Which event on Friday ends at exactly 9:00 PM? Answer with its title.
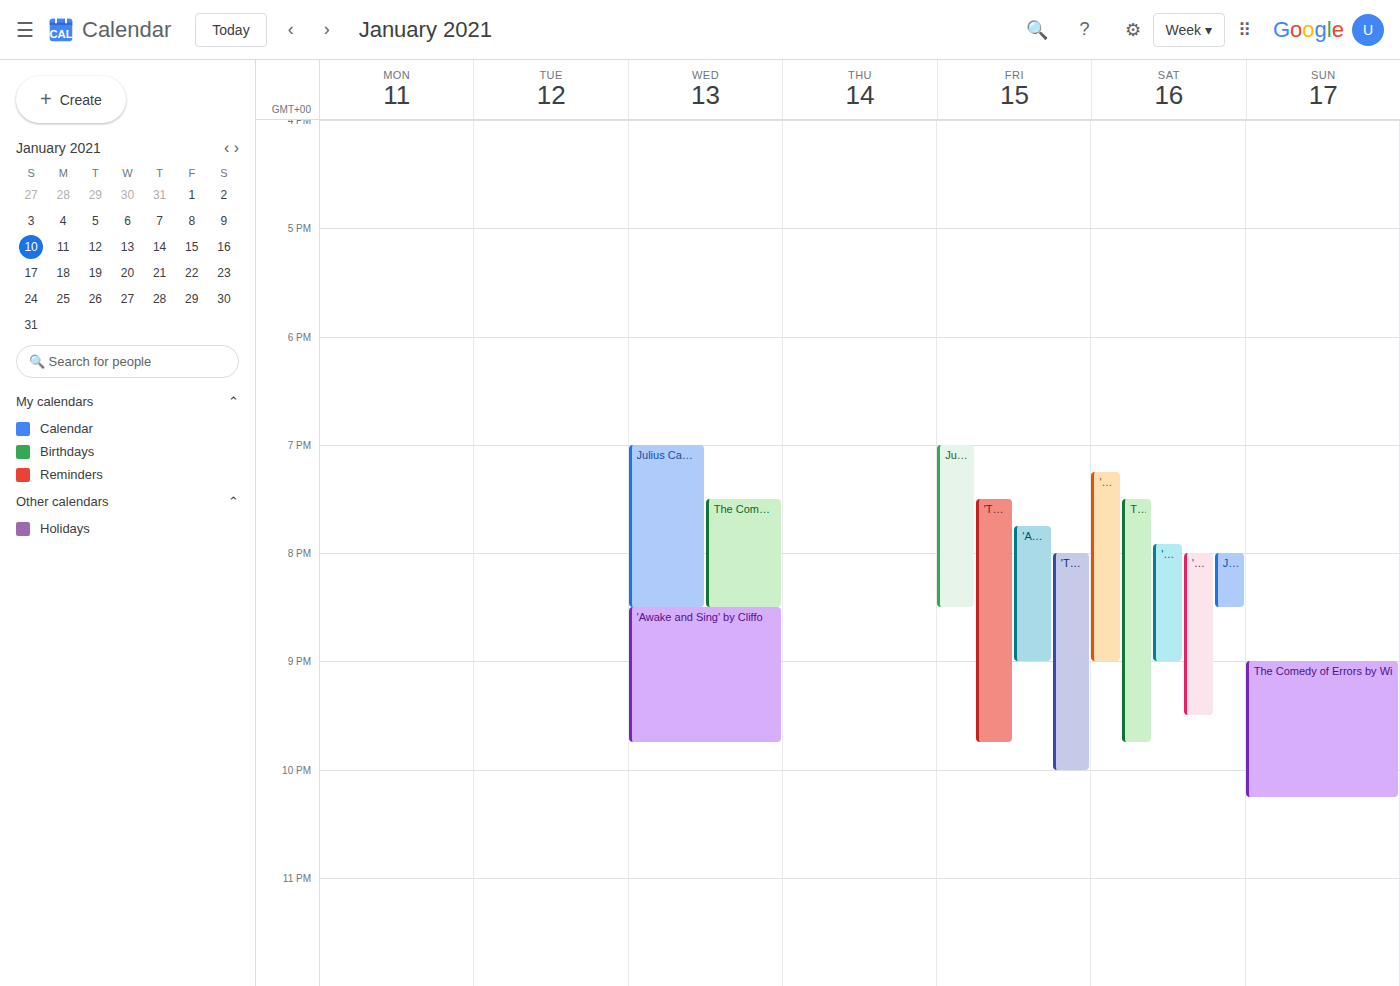
"'Awake and Sing' by Cliffo"